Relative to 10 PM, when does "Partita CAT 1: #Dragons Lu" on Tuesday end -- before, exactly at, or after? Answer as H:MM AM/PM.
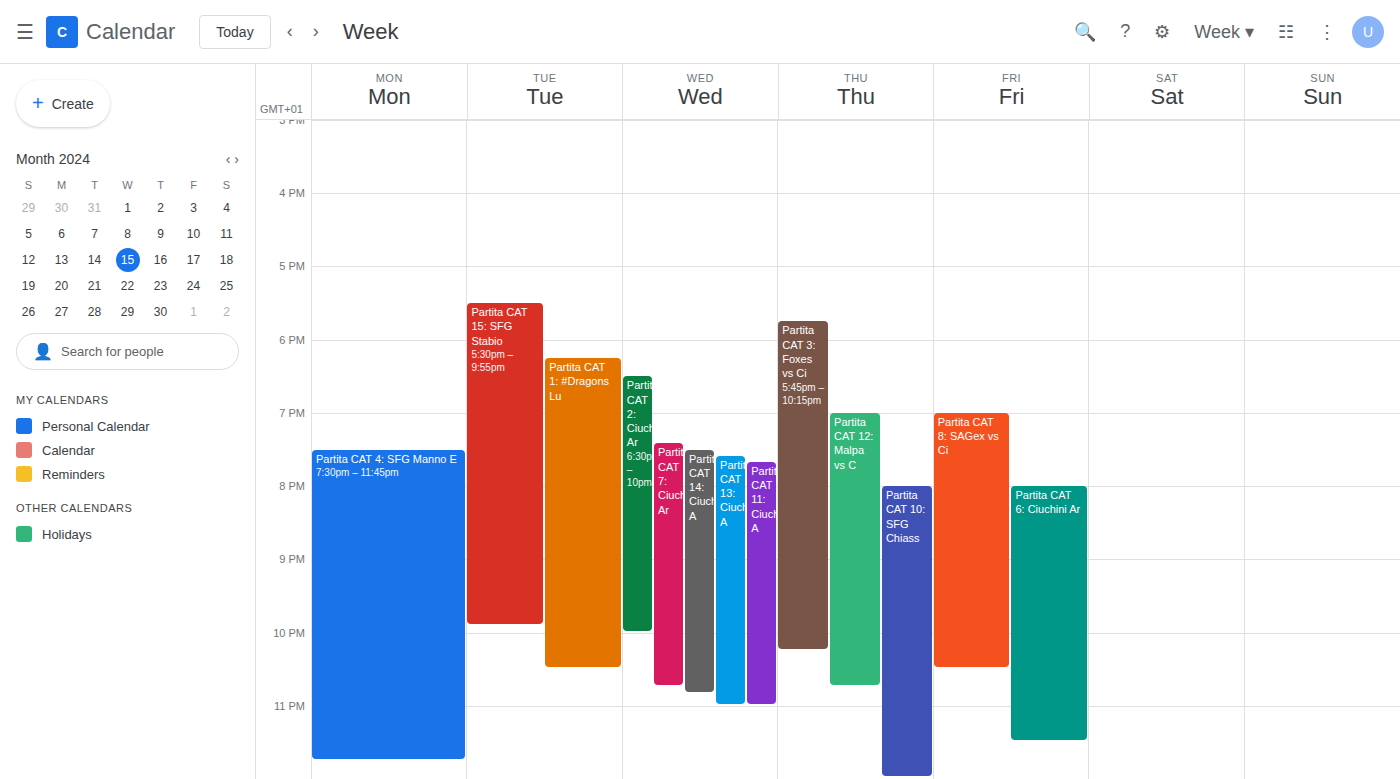
10:30 PM -- after 10 PM, 30 minutes below the 10 PM line.